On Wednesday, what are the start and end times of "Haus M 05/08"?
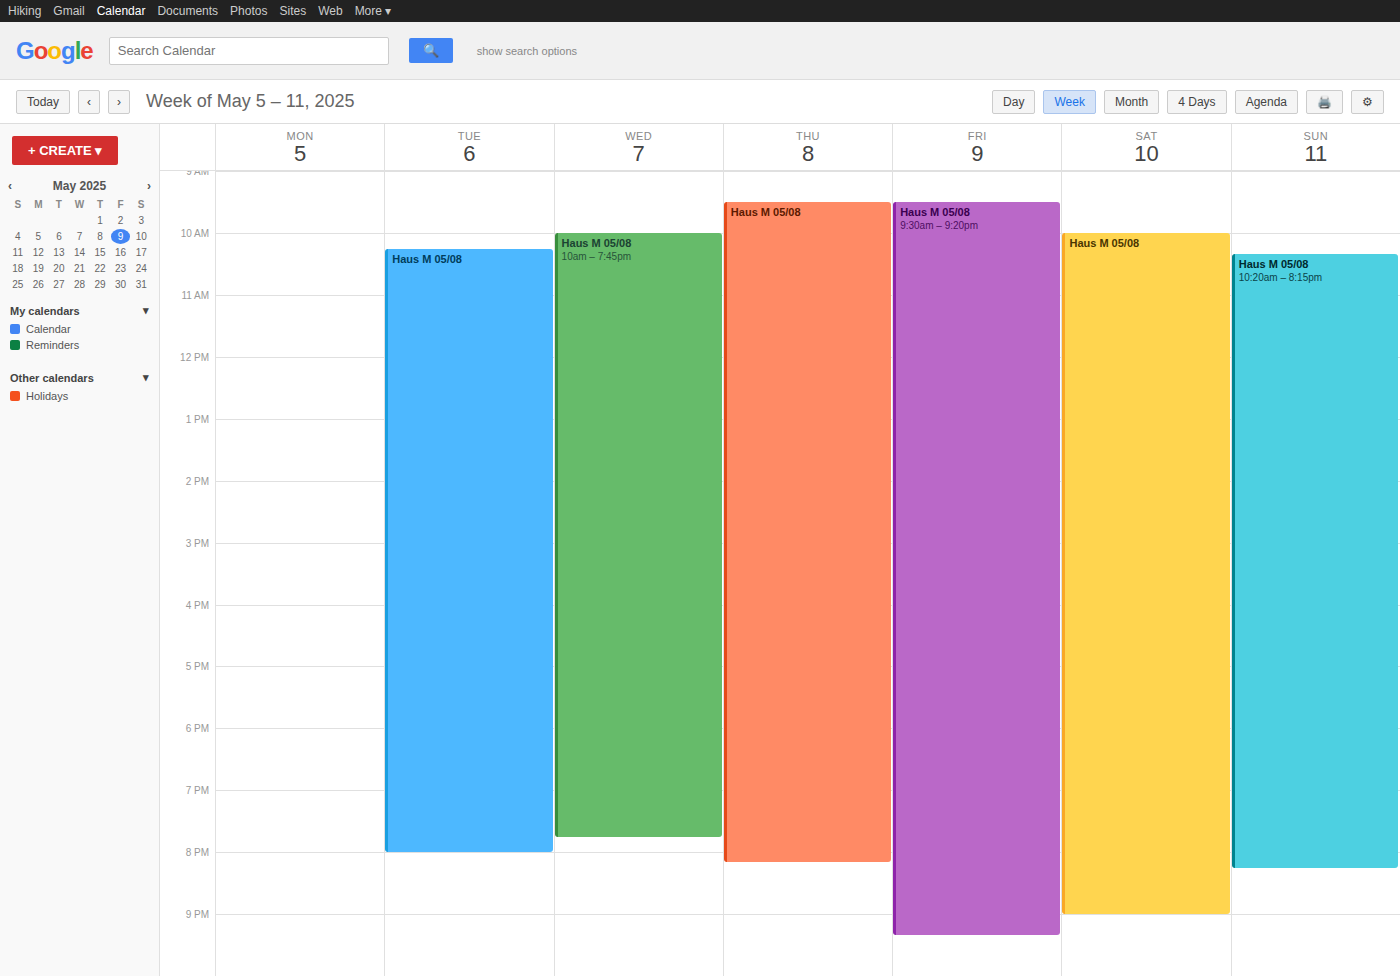
10:00 AM to 7:45 PM